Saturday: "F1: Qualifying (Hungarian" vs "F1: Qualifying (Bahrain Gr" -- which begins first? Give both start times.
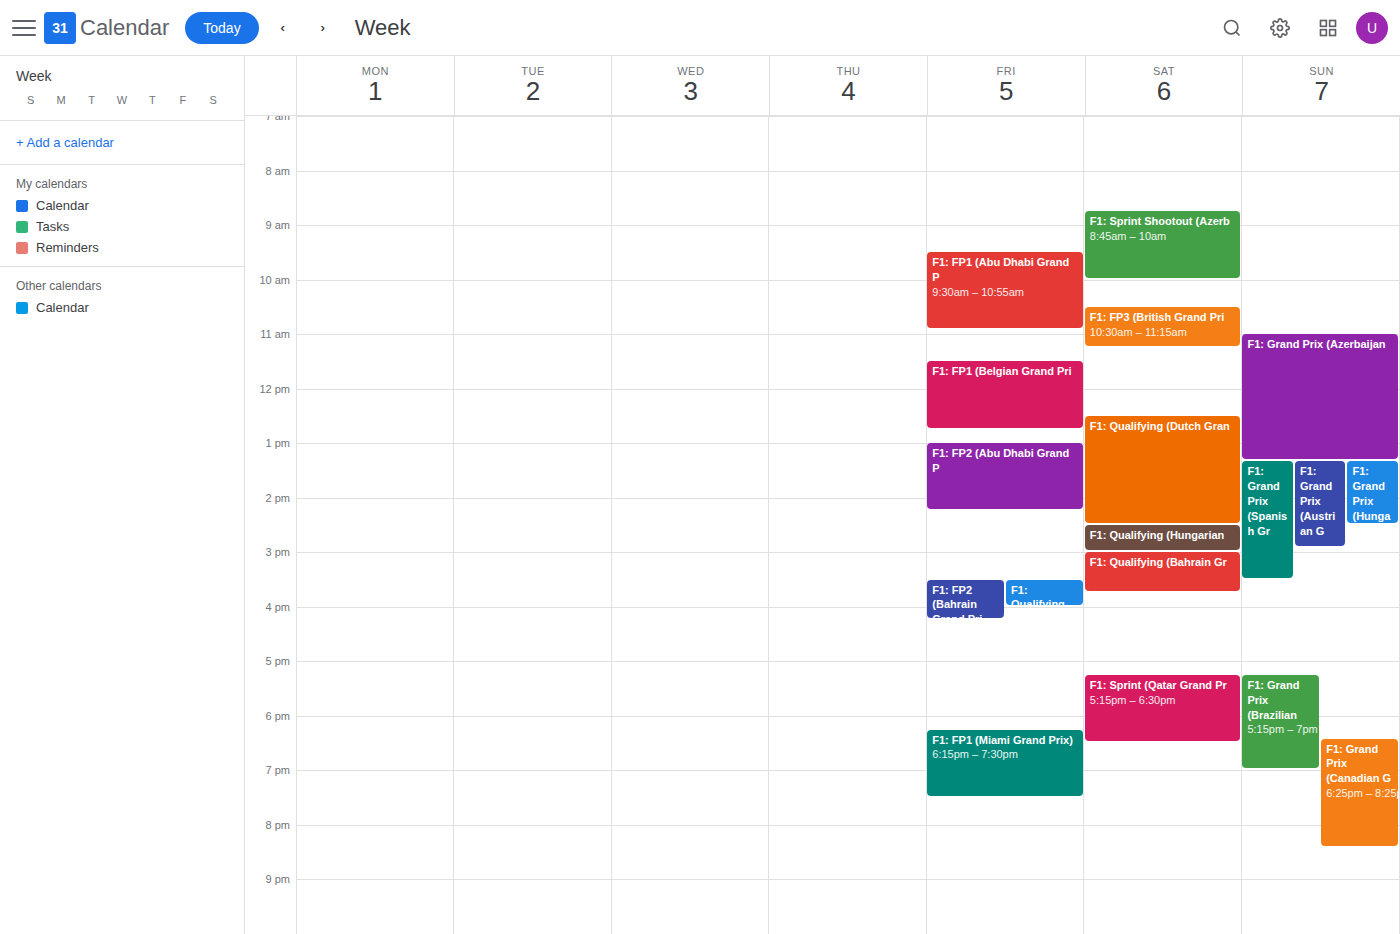
"F1: Qualifying (Hungarian" 2:30 PM; "F1: Qualifying (Bahrain Gr" 3:00 PM.